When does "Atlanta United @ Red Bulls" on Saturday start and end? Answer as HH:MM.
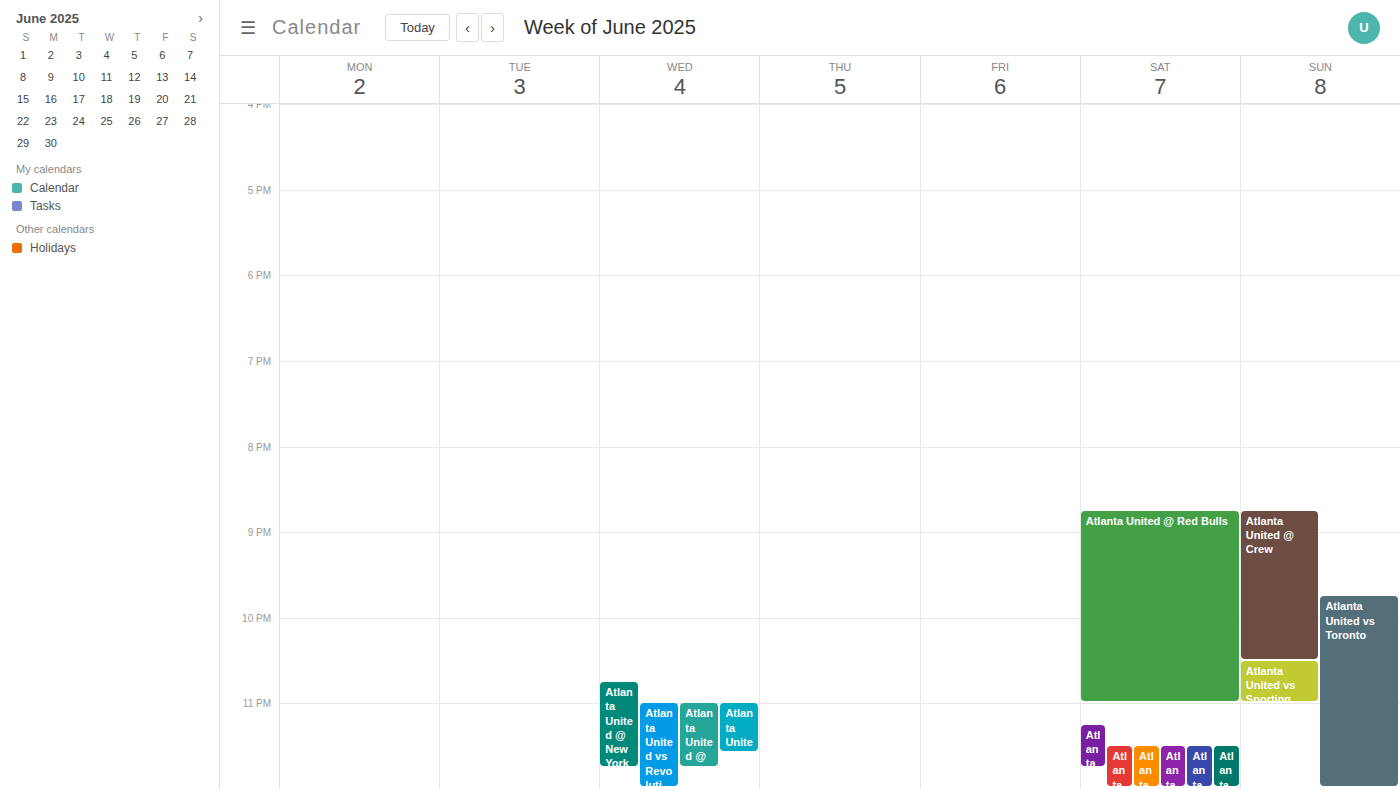
20:45 to 23:00